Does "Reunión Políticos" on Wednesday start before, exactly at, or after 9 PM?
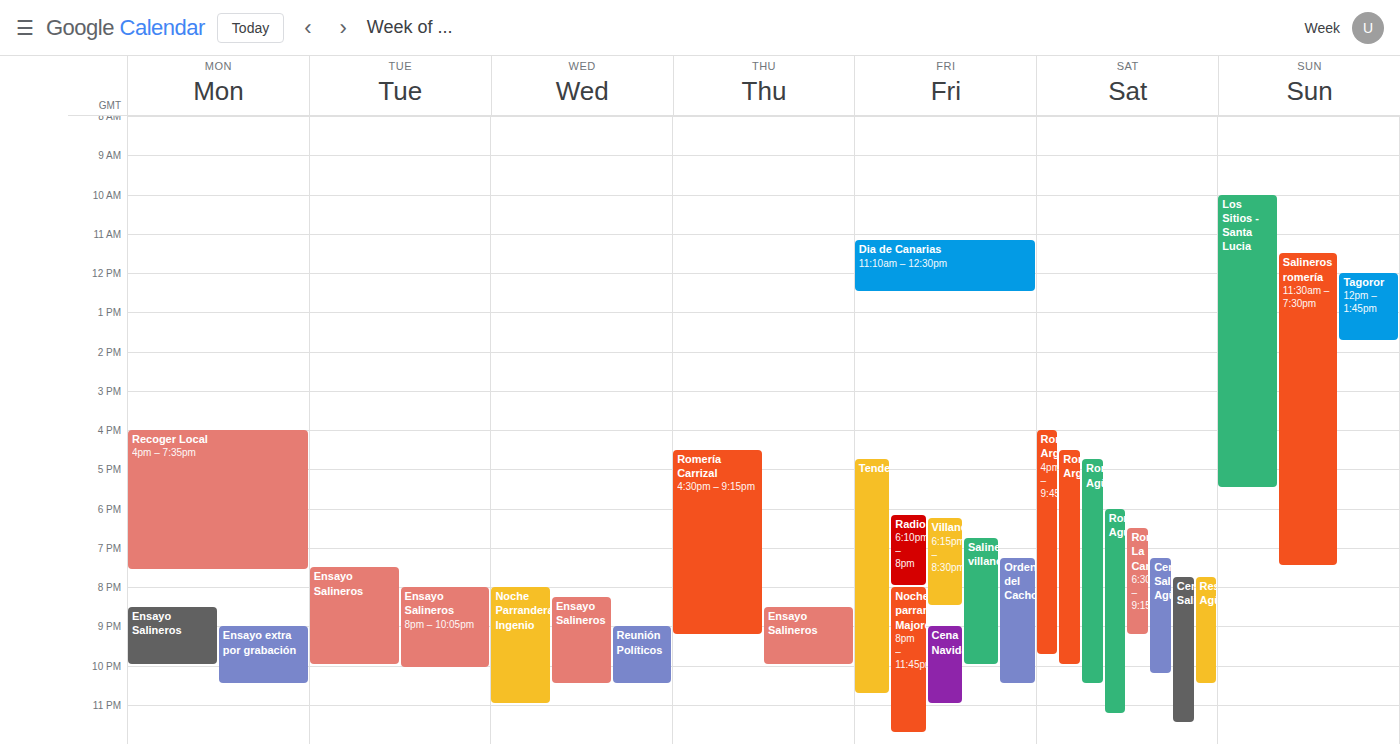
9:00 PM -- exactly at 9 PM, on the 9 PM line.